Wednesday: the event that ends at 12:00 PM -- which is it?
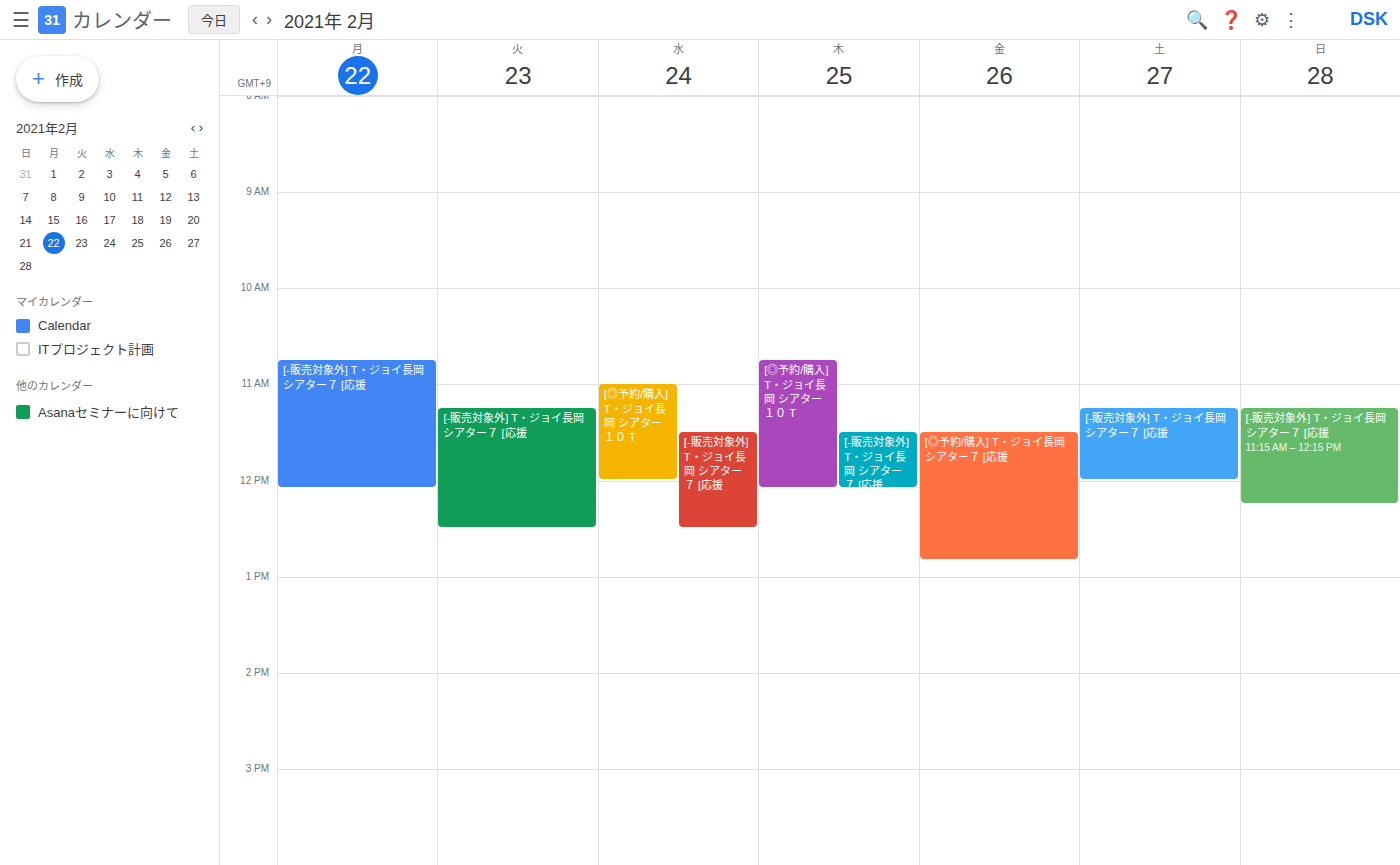
"[◎予約/購入] T・ジョイ長岡 シアター１０ T"